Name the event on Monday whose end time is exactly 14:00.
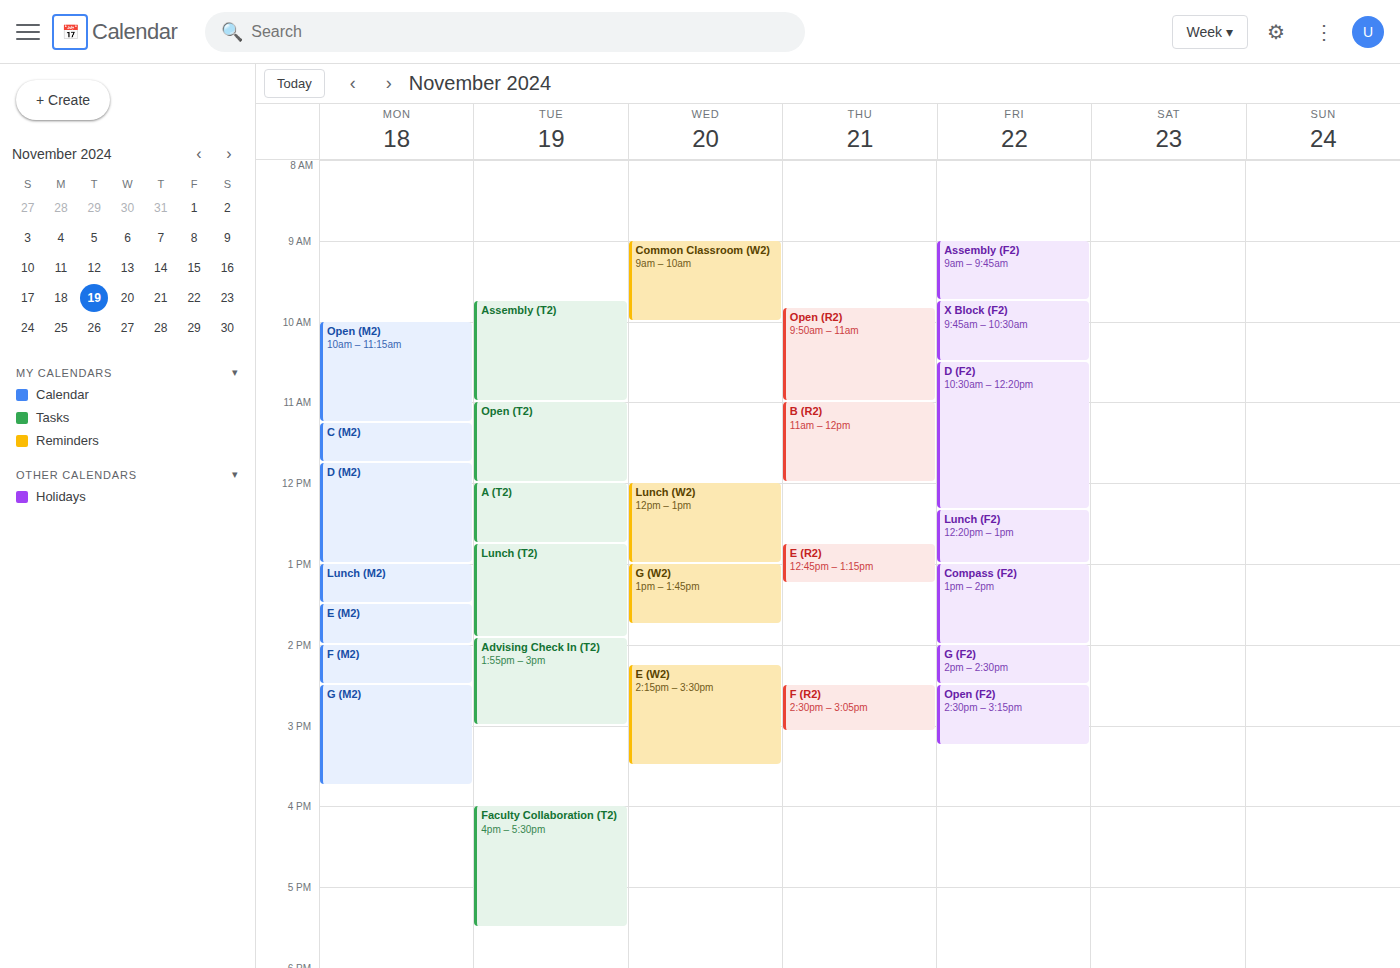
"E (M2)"